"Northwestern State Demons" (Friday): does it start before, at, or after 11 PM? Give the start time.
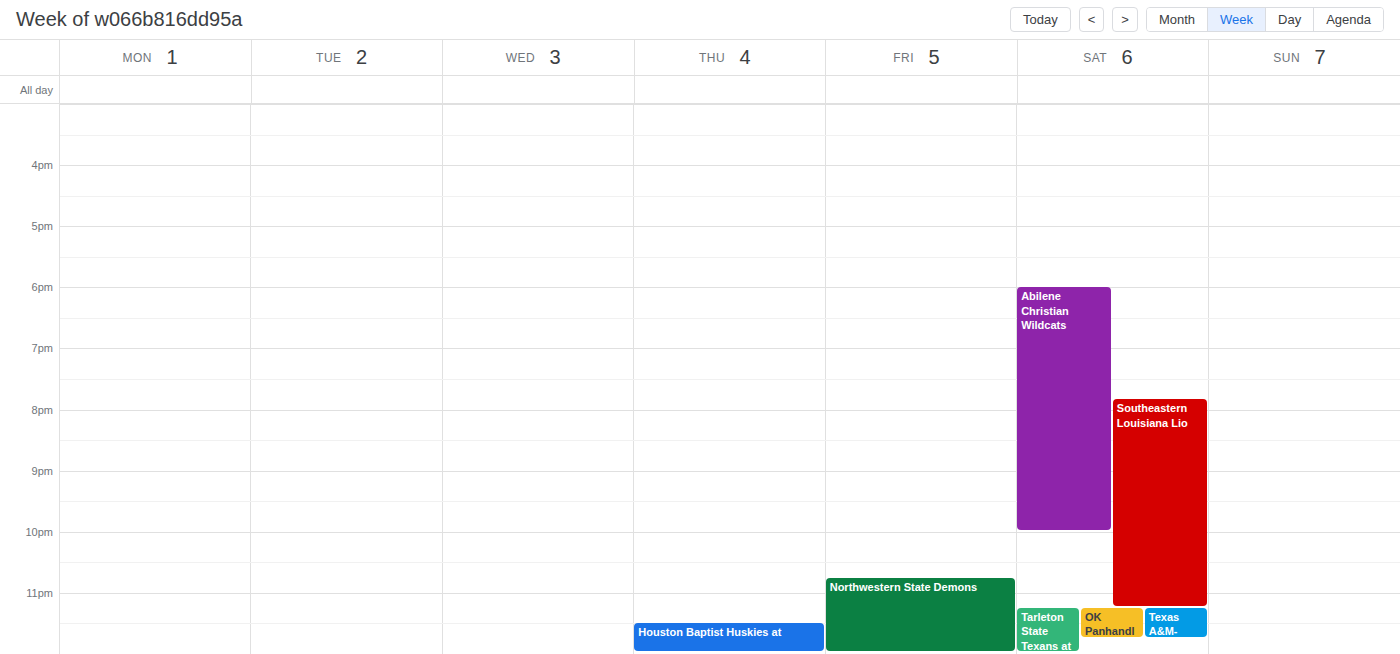
10:45 PM -- before 11 PM, 15 minutes above the 11 PM line.